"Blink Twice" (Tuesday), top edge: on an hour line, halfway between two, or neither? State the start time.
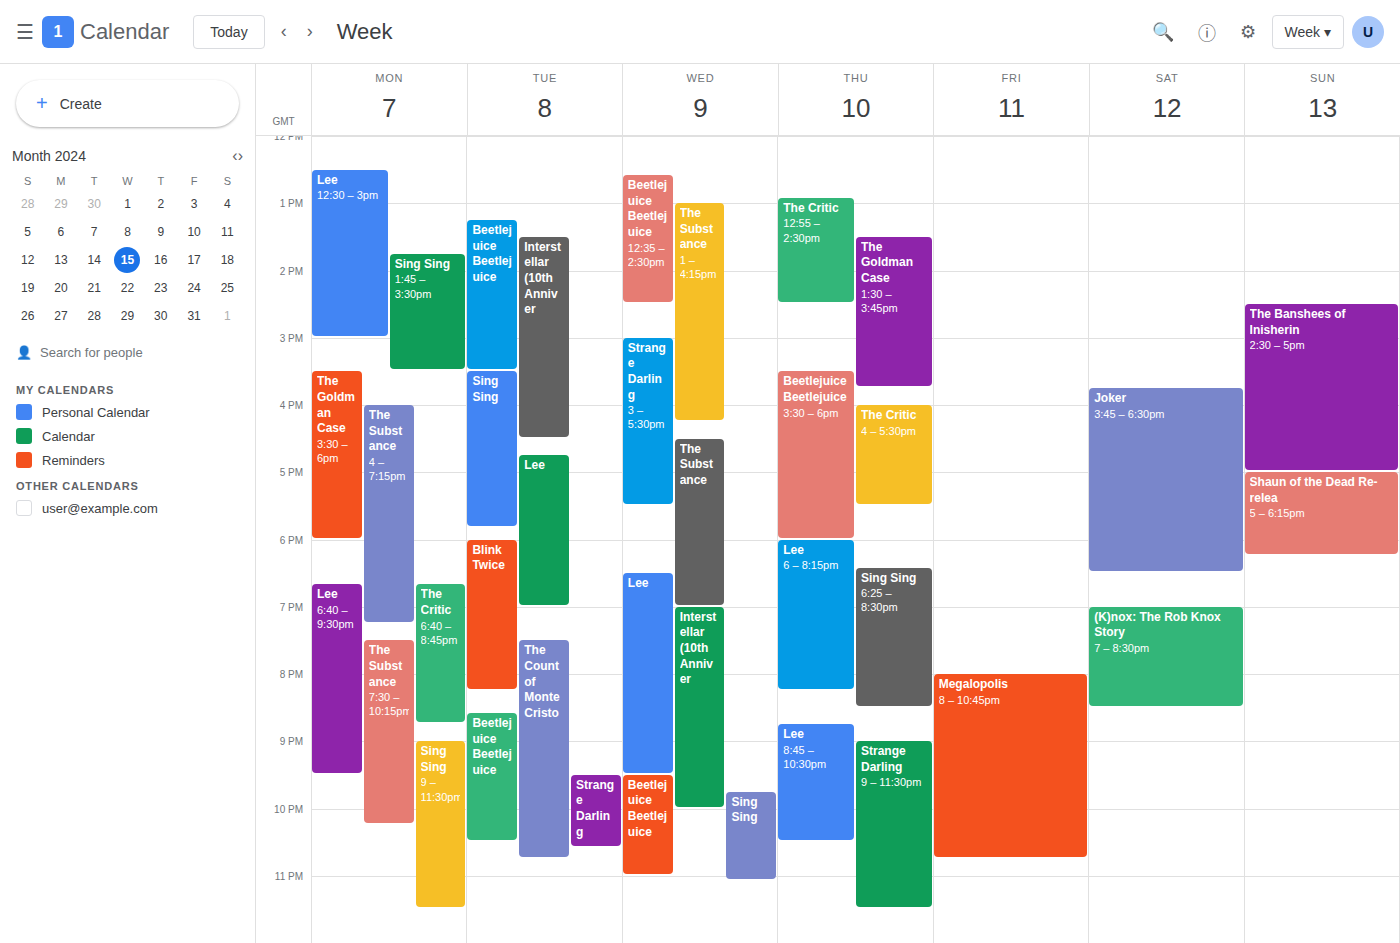
18:00 -- exactly on the 18:00 line.